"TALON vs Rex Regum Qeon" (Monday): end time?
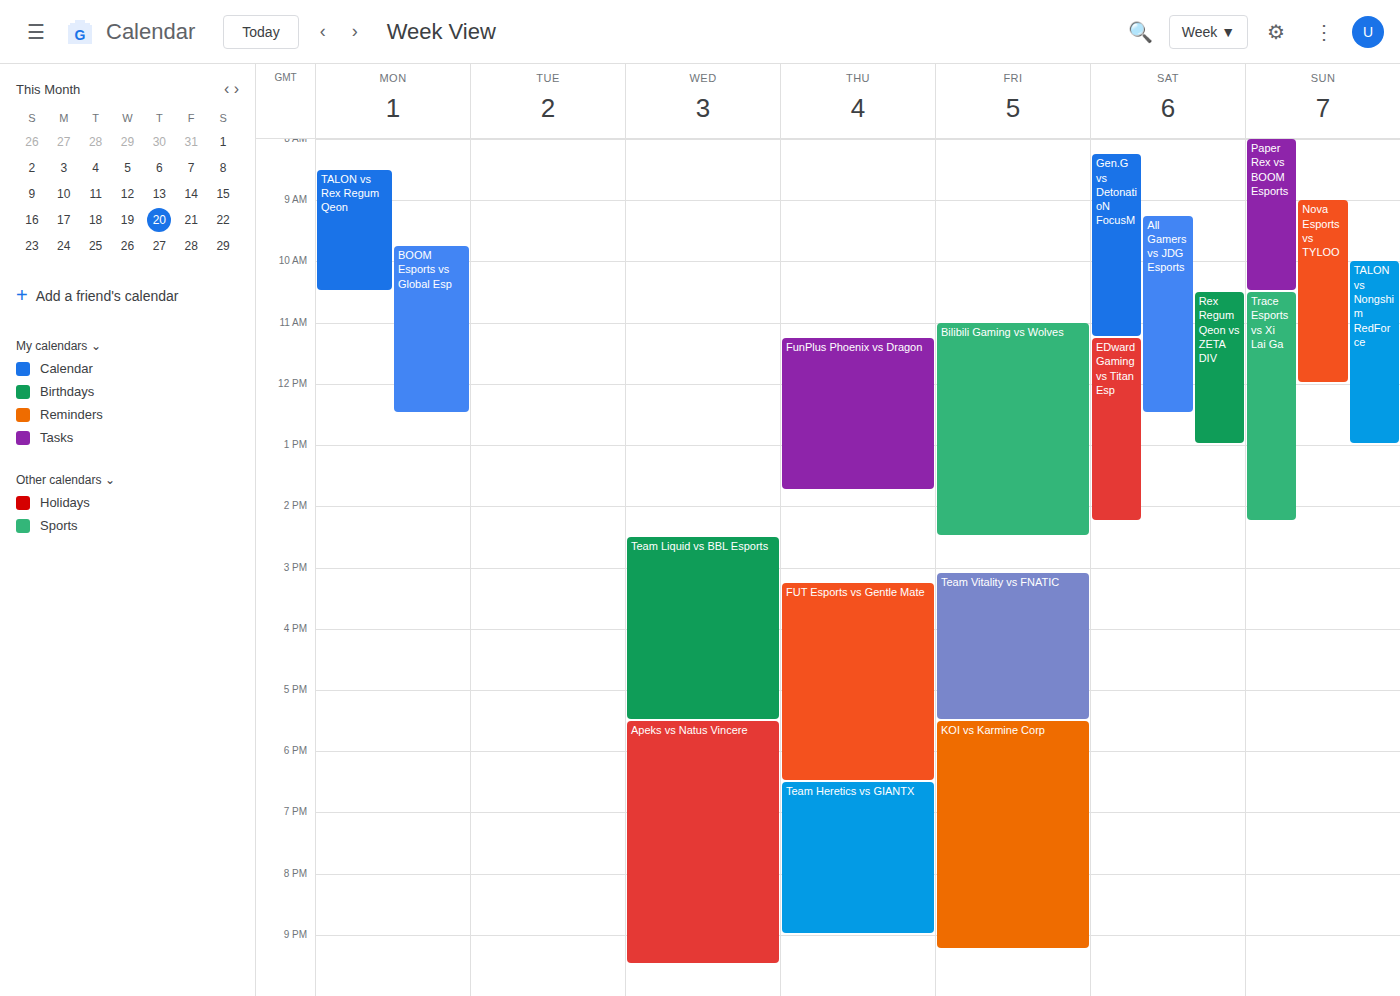
10:30 AM